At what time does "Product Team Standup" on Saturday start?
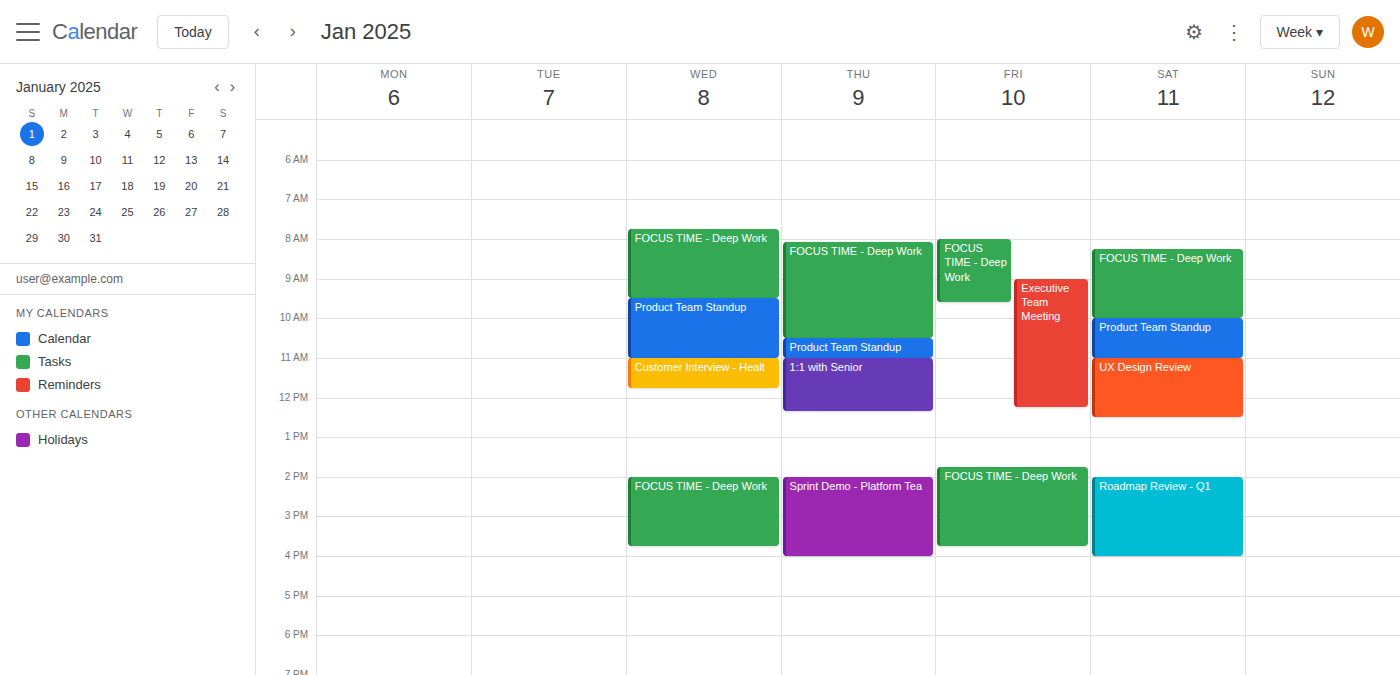
10:00 AM